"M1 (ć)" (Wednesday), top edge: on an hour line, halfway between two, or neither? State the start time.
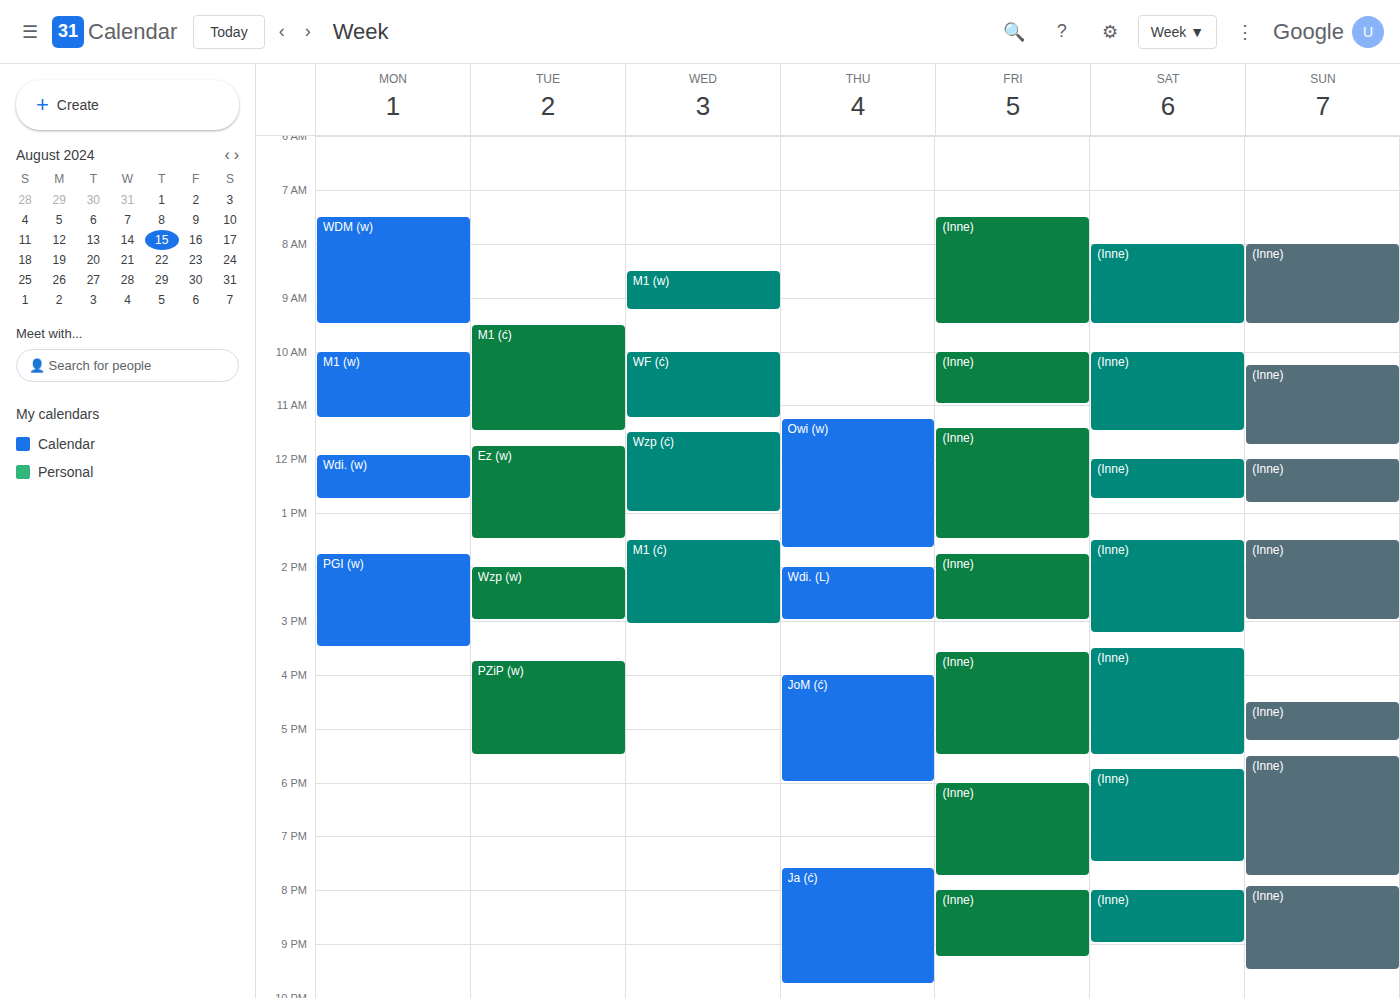
1:30 PM -- halfway between the 1 PM and 2 PM lines.